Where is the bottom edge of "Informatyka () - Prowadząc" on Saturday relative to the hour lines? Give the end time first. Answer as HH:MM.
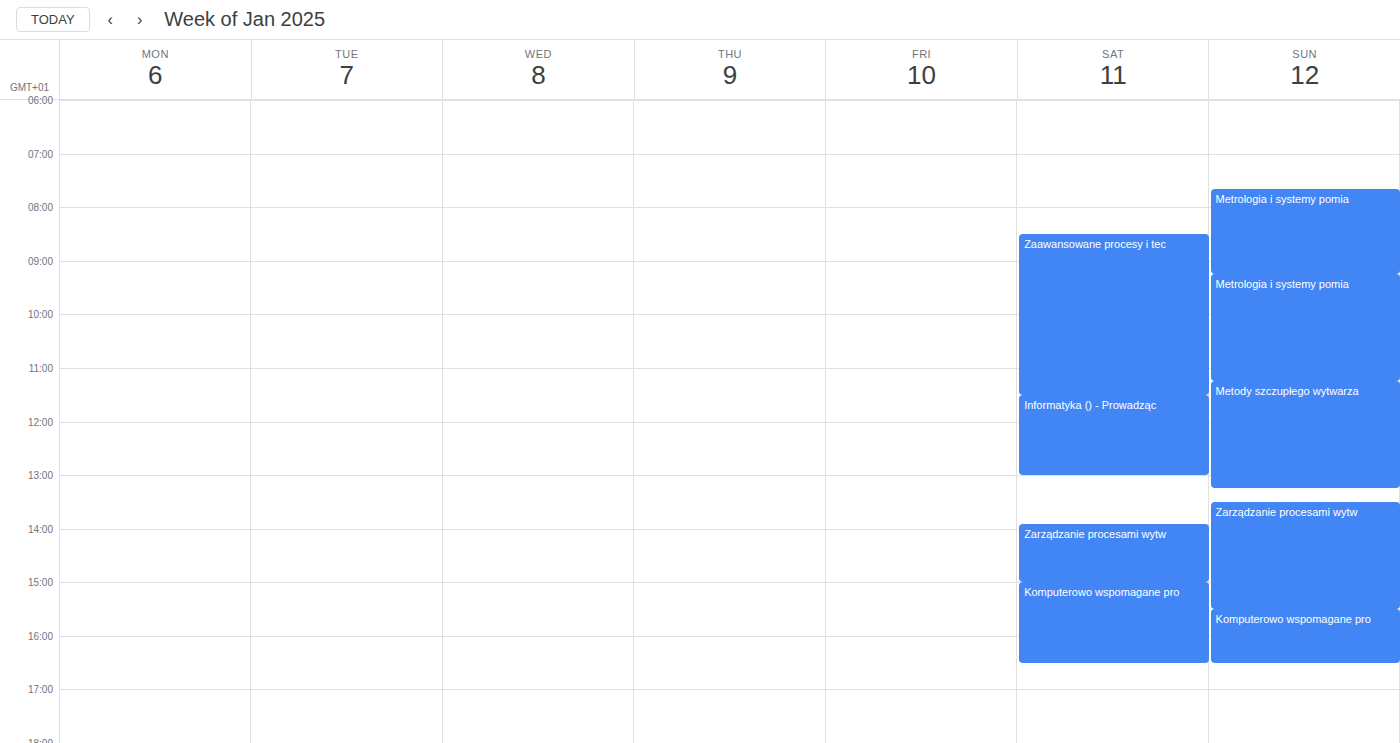
13:00 -- exactly on the 13:00 line.